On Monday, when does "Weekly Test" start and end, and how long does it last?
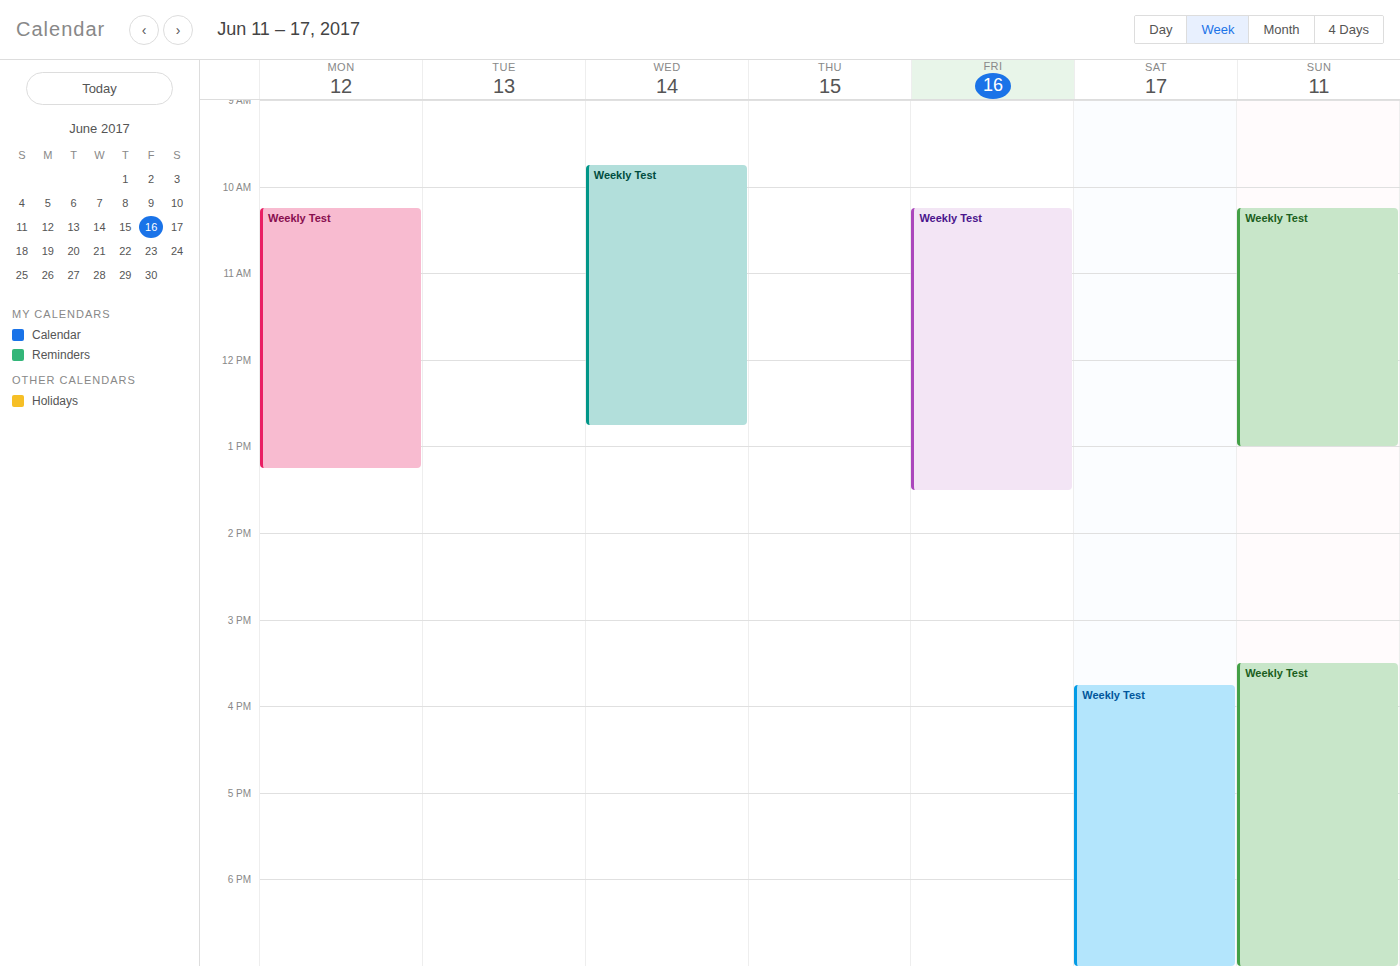
10:15 to 13:15, 3 hours